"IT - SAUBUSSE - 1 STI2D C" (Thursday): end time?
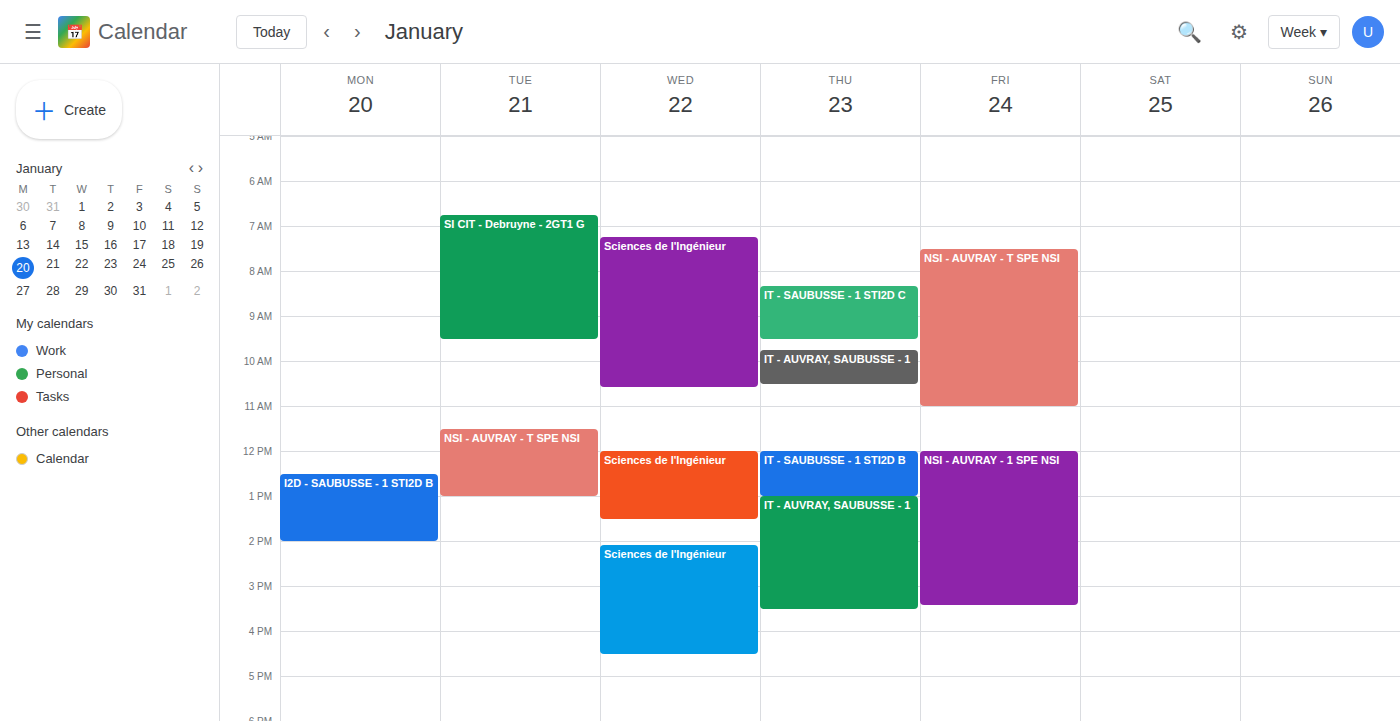
9:30 AM